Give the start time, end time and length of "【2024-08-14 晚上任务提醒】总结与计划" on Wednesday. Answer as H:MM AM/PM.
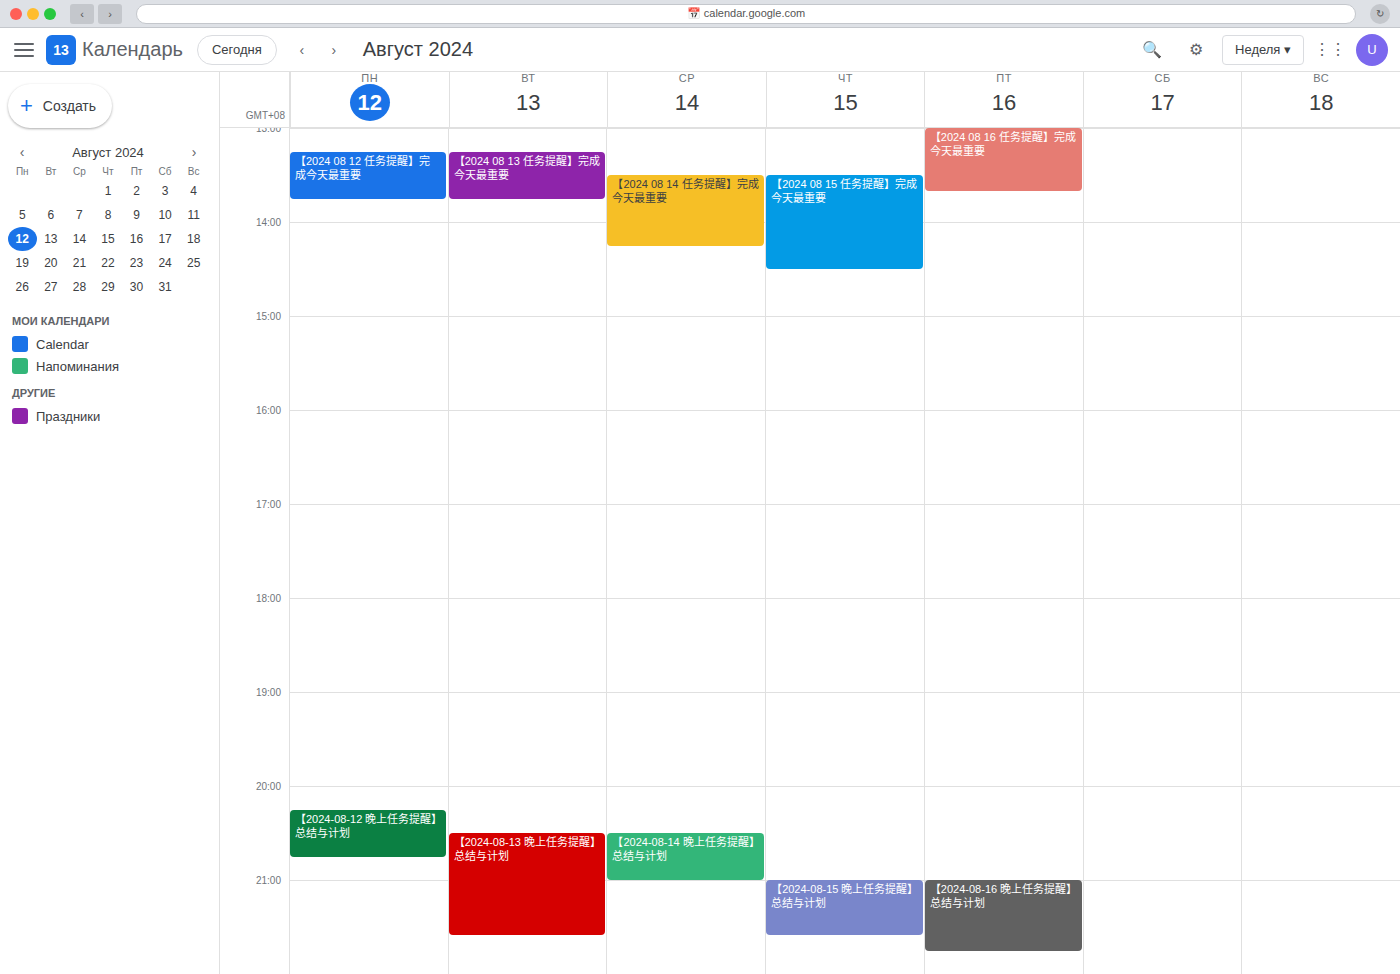
8:30 PM to 9:00 PM, 30 minutes